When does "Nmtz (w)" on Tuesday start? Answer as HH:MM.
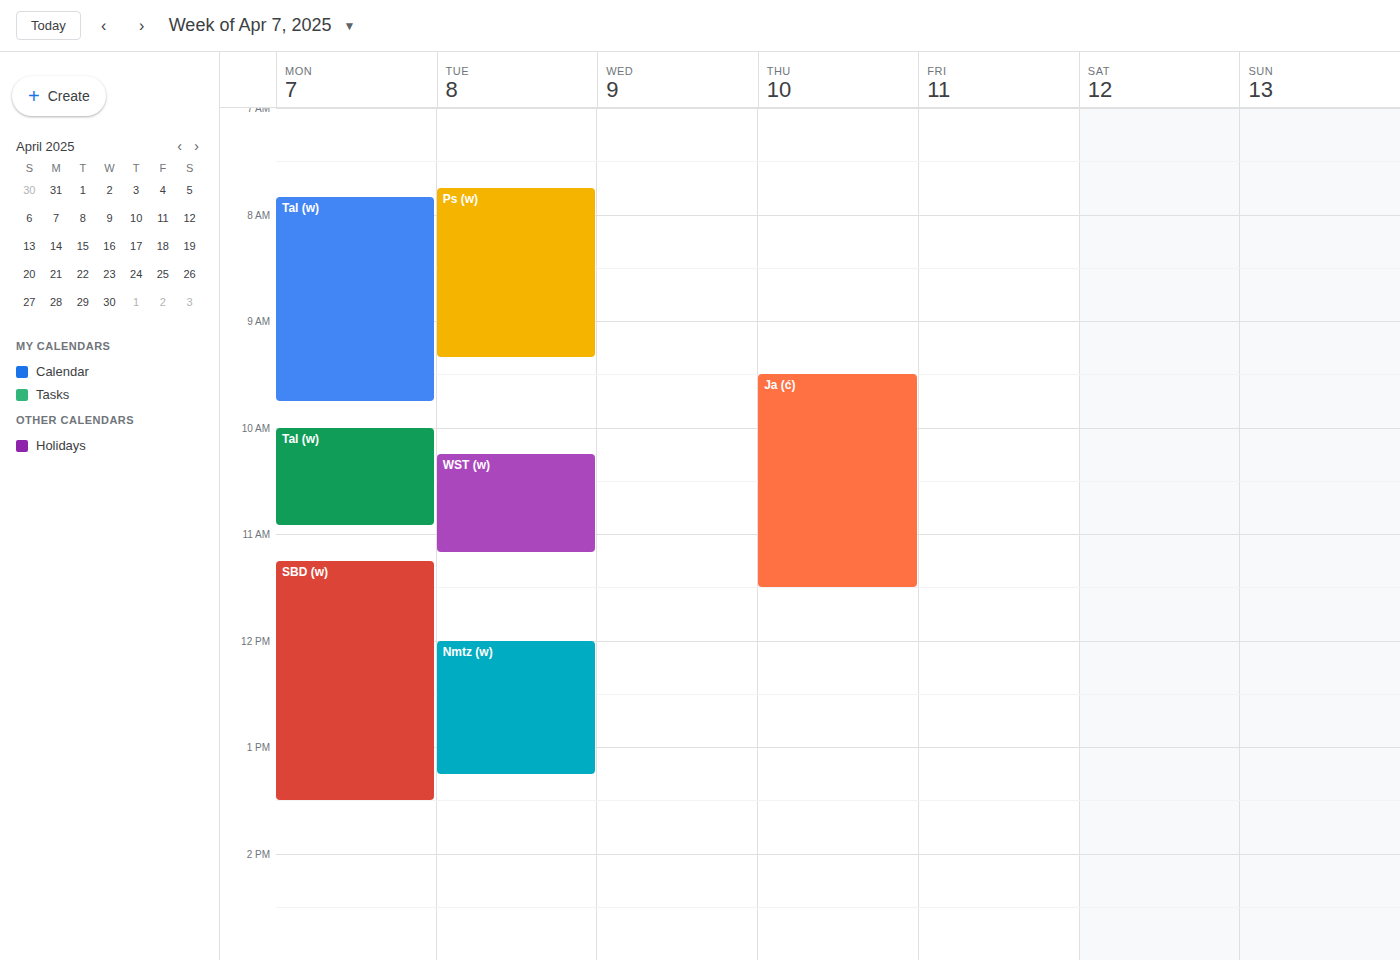
12:00